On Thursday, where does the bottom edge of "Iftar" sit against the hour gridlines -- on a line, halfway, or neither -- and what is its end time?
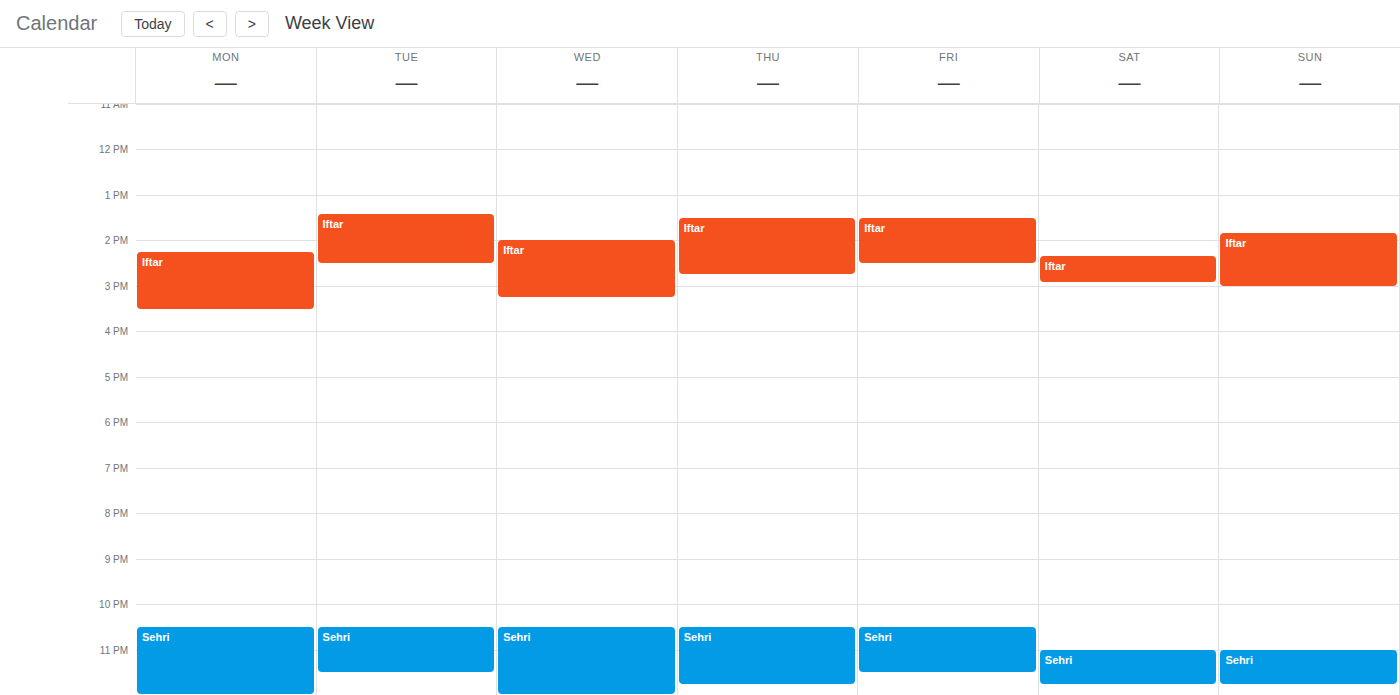
2:45 PM -- neither: three quarters of the way from the 2 PM line to the 3 PM line.